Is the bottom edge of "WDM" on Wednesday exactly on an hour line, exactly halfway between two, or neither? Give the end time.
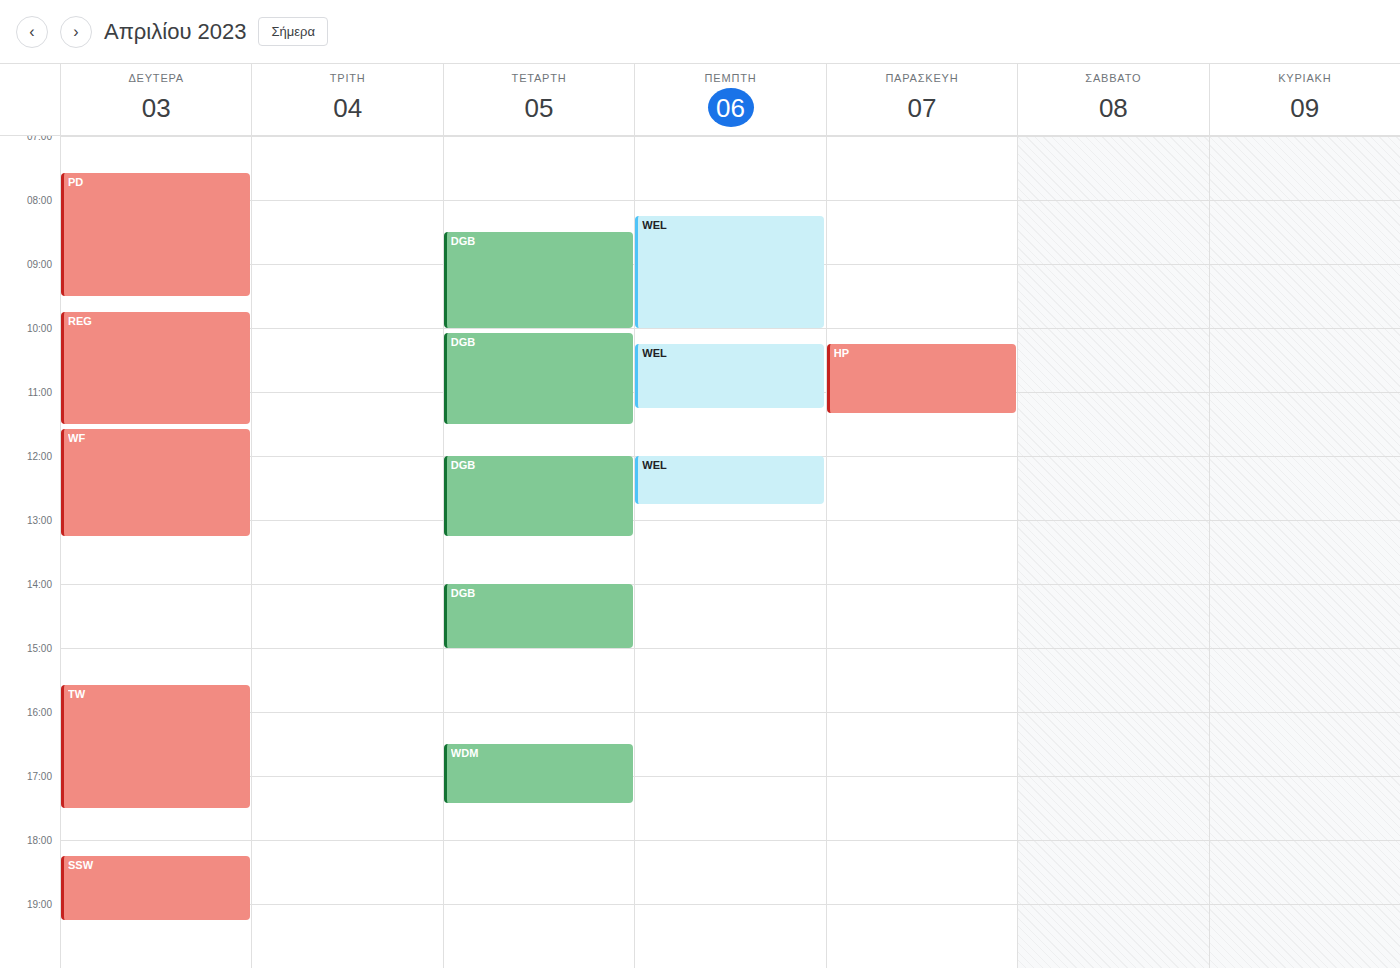
5:25 PM -- neither: 25 minutes below the 5 PM line and 35 minutes above the 6 PM line.